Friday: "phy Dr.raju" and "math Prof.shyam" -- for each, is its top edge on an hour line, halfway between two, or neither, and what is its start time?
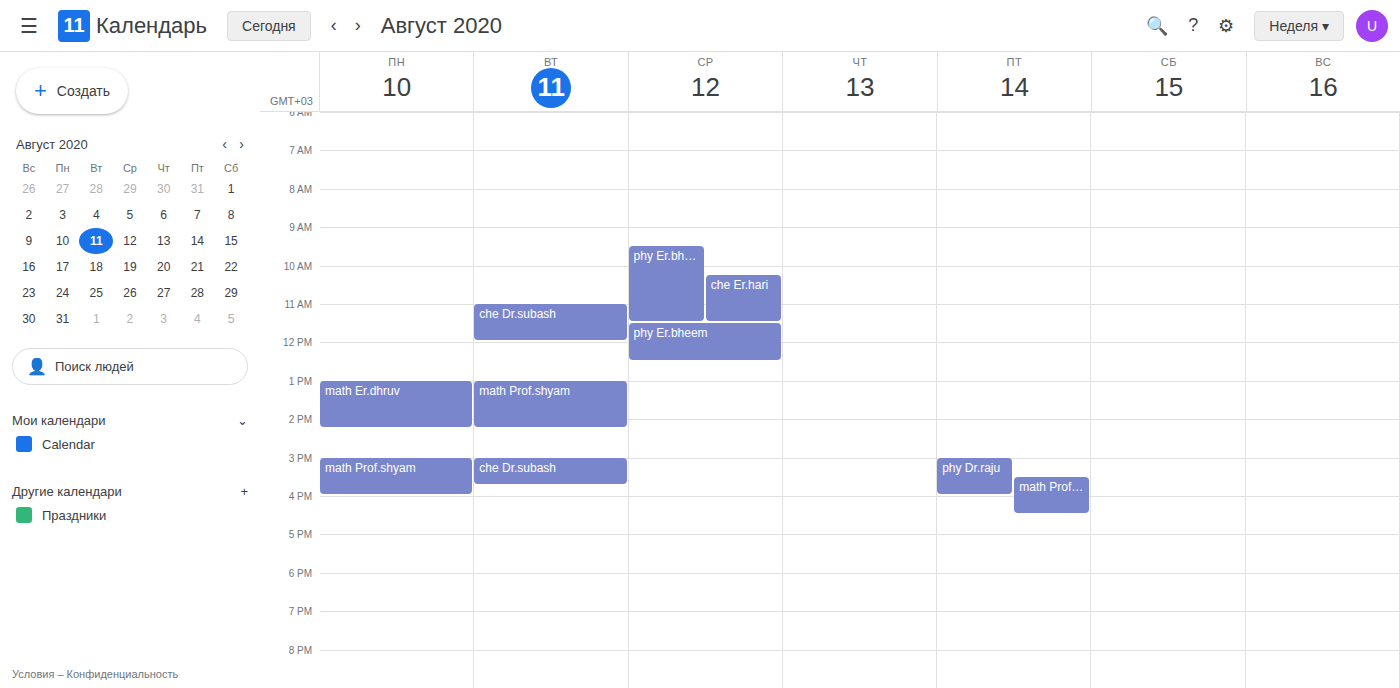
"phy Dr.raju": 3:00 PM, exactly on the 3 PM line. "math Prof.shyam": 3:30 PM, halfway between the 3 PM and 4 PM lines.